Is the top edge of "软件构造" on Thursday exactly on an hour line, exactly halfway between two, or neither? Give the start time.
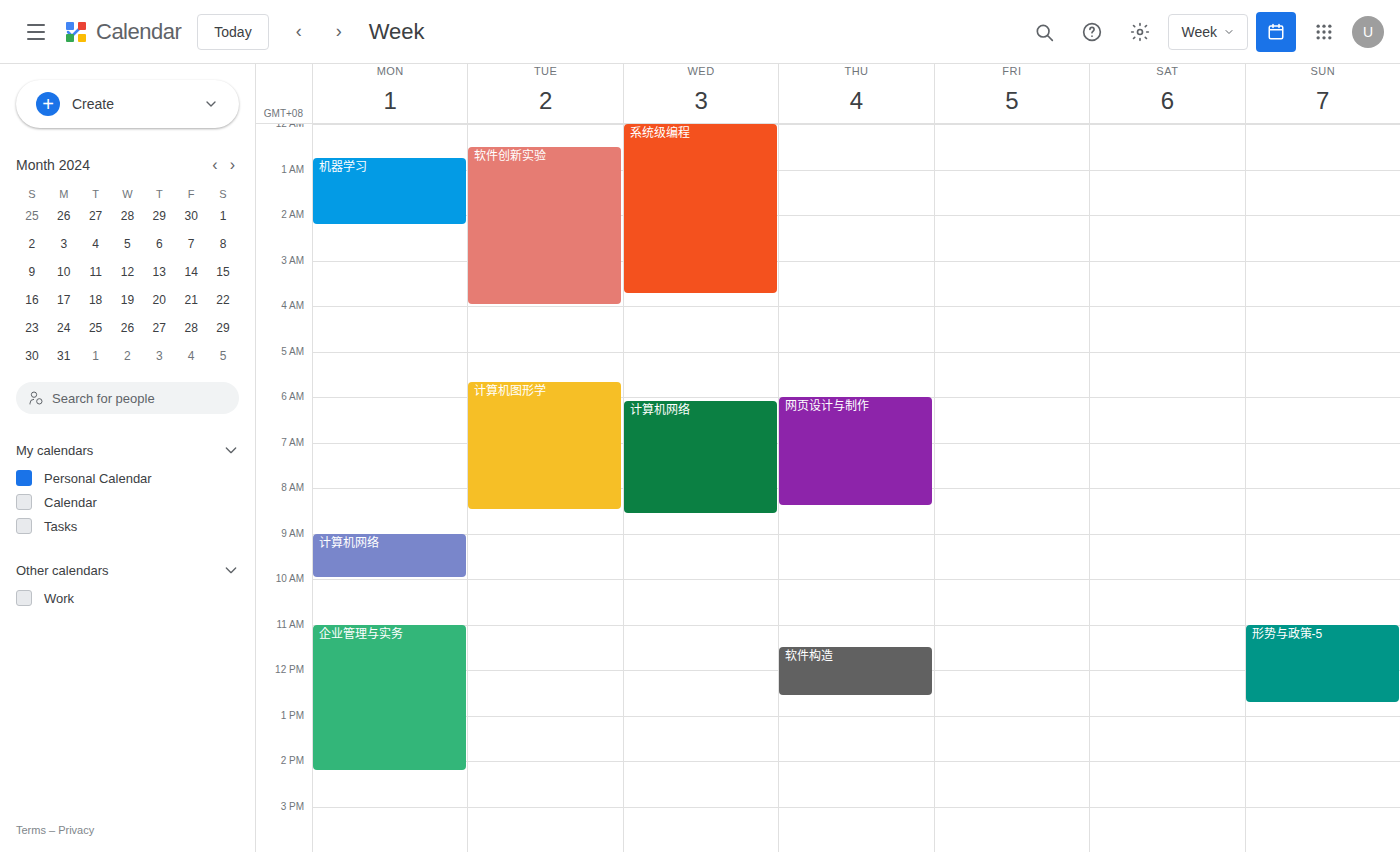
11:30 -- halfway between the 11:00 and 12:00 lines.